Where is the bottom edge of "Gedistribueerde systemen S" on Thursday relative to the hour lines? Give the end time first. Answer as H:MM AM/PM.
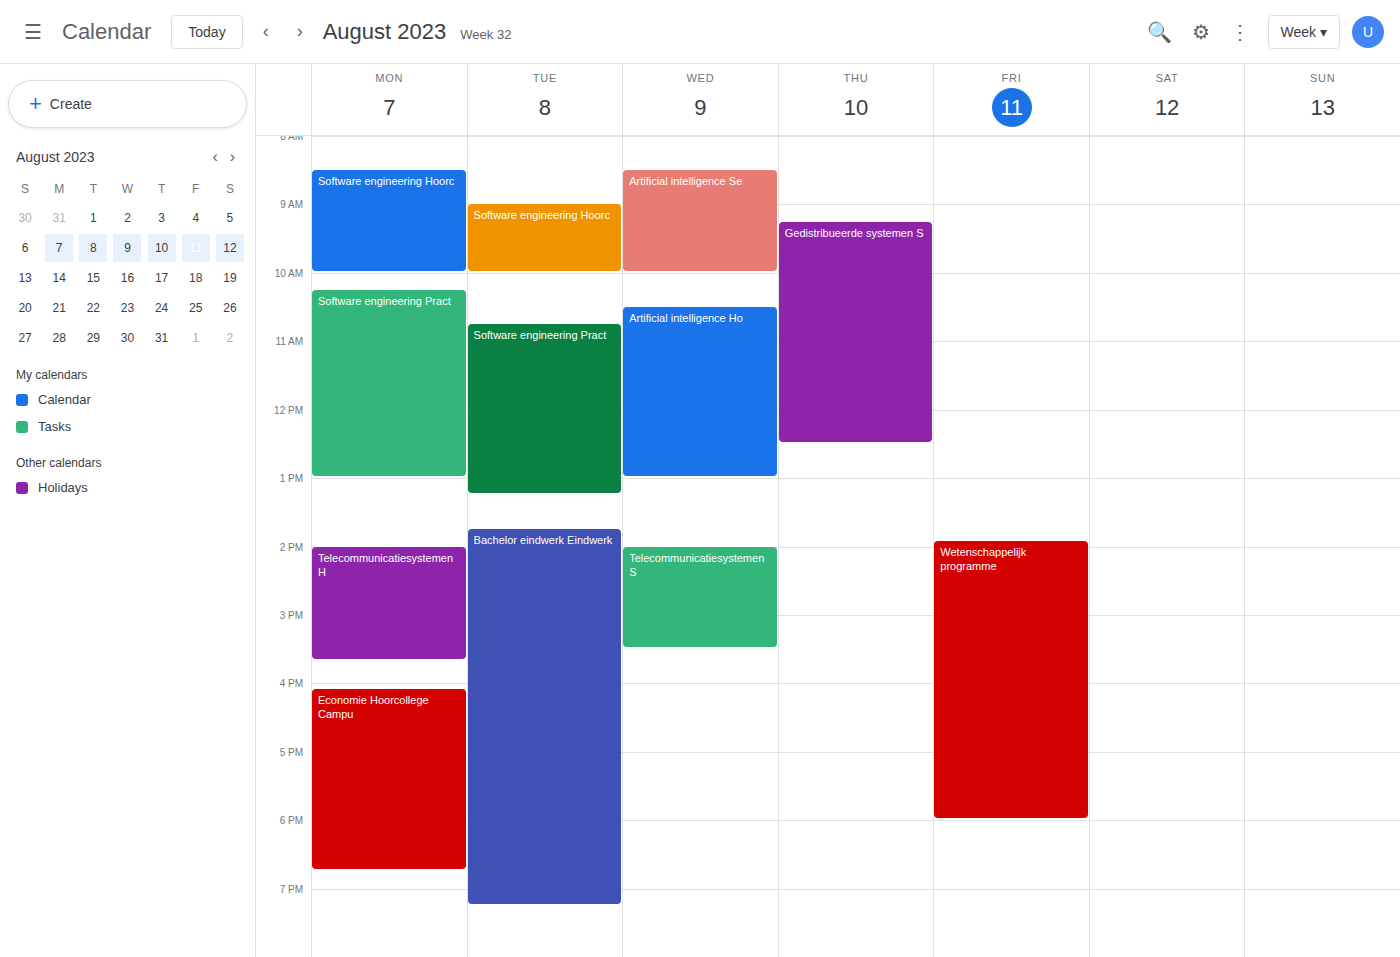
12:30 PM -- halfway between the 12 PM and 1 PM lines.